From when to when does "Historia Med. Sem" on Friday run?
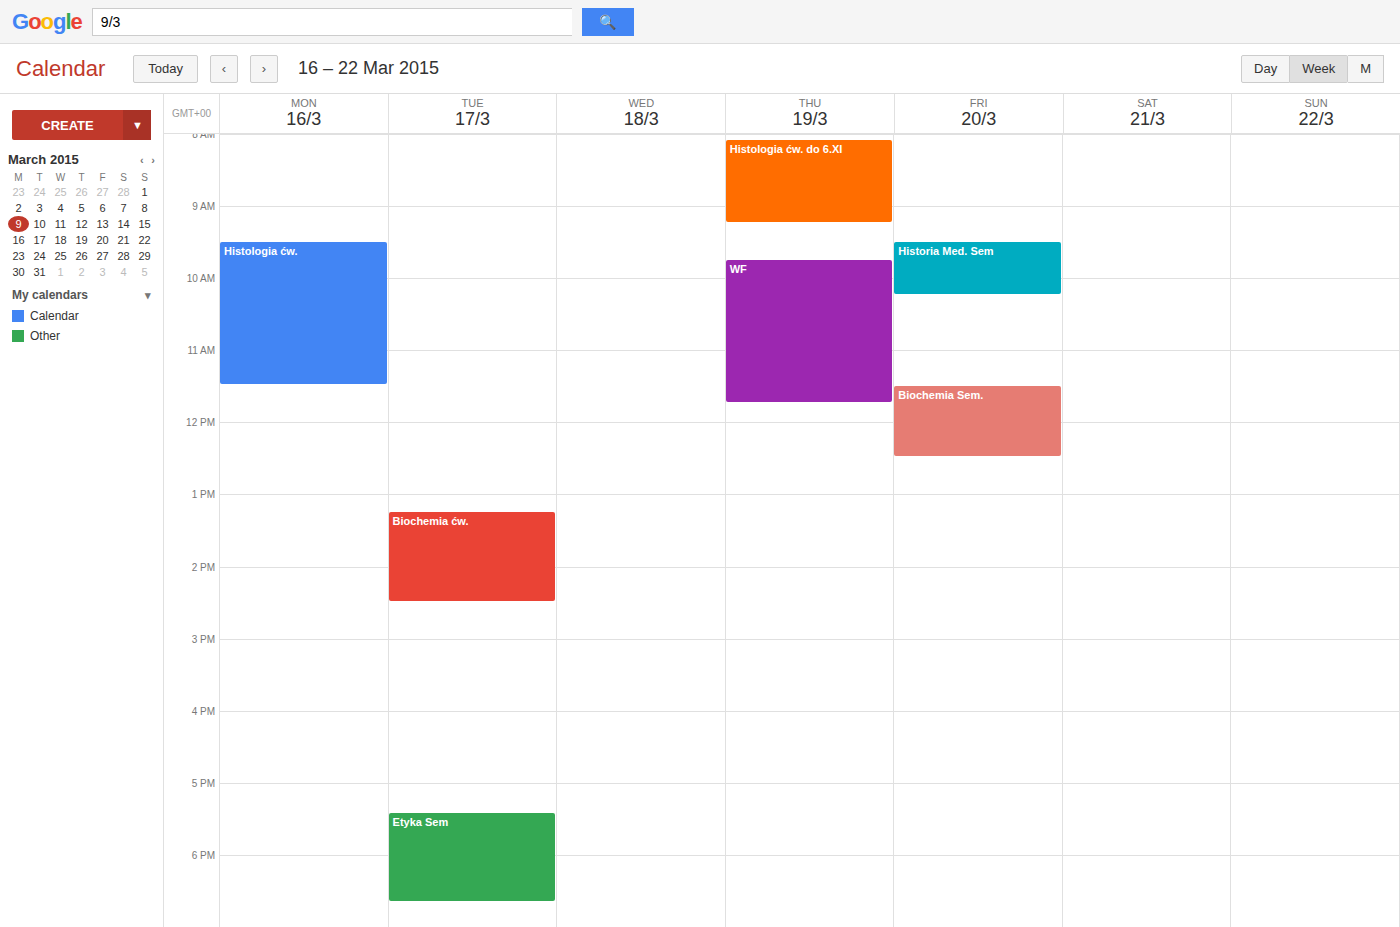
9:30 AM to 10:15 AM